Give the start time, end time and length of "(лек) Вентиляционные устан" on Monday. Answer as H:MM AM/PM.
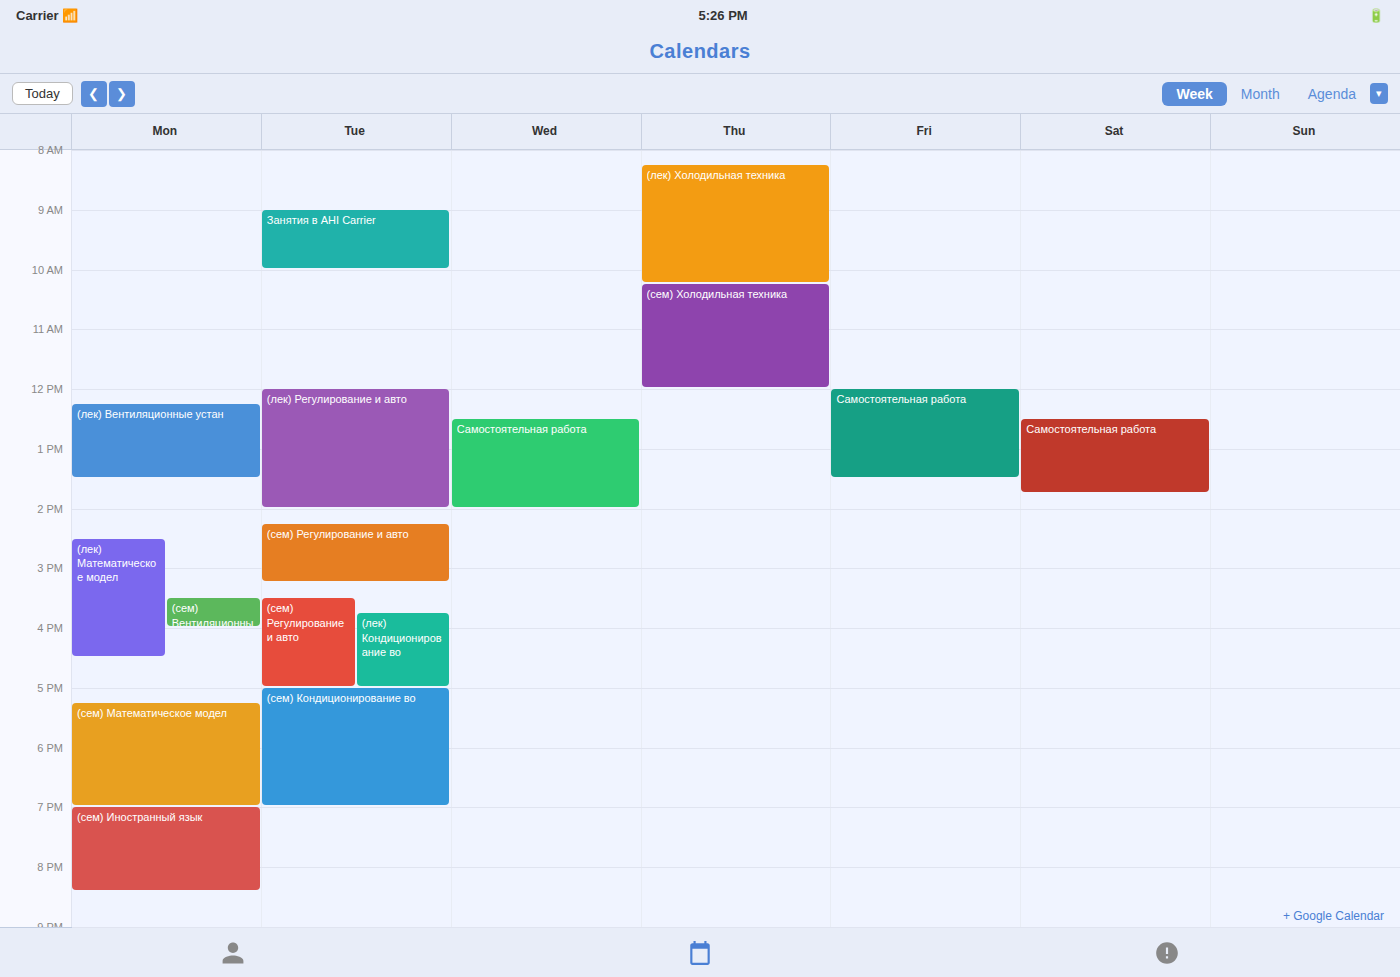
12:15 PM to 1:30 PM, 1 hour 15 minutes